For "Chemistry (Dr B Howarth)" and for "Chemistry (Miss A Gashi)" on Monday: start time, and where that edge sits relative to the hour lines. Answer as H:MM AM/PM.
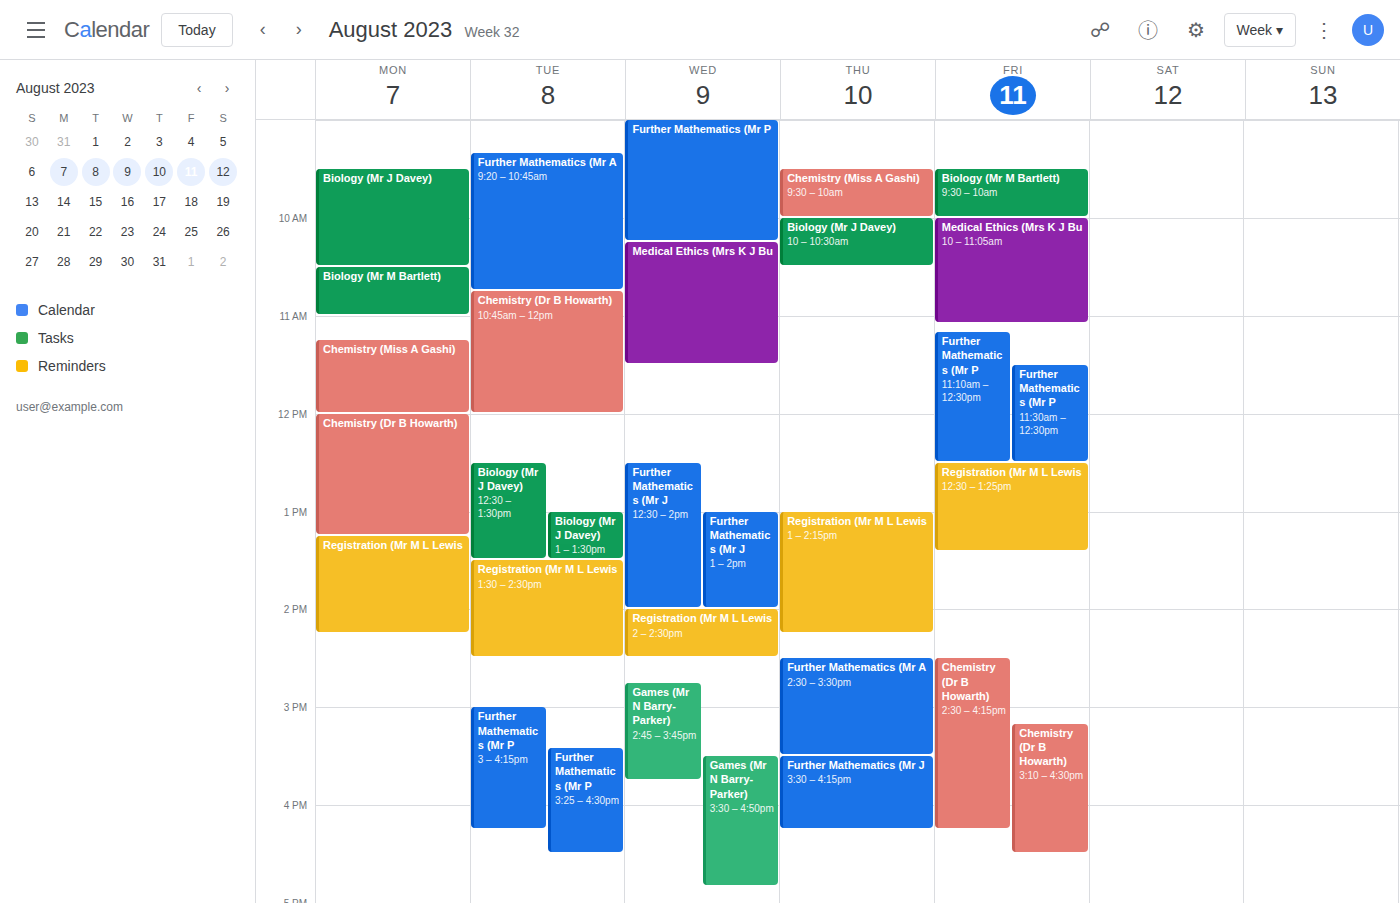
"Chemistry (Dr B Howarth)": 12:00 PM, exactly on the 12 PM line. "Chemistry (Miss A Gashi)": 11:15 AM, neither: a quarter of the way from the 11 AM line to the 12 PM line.